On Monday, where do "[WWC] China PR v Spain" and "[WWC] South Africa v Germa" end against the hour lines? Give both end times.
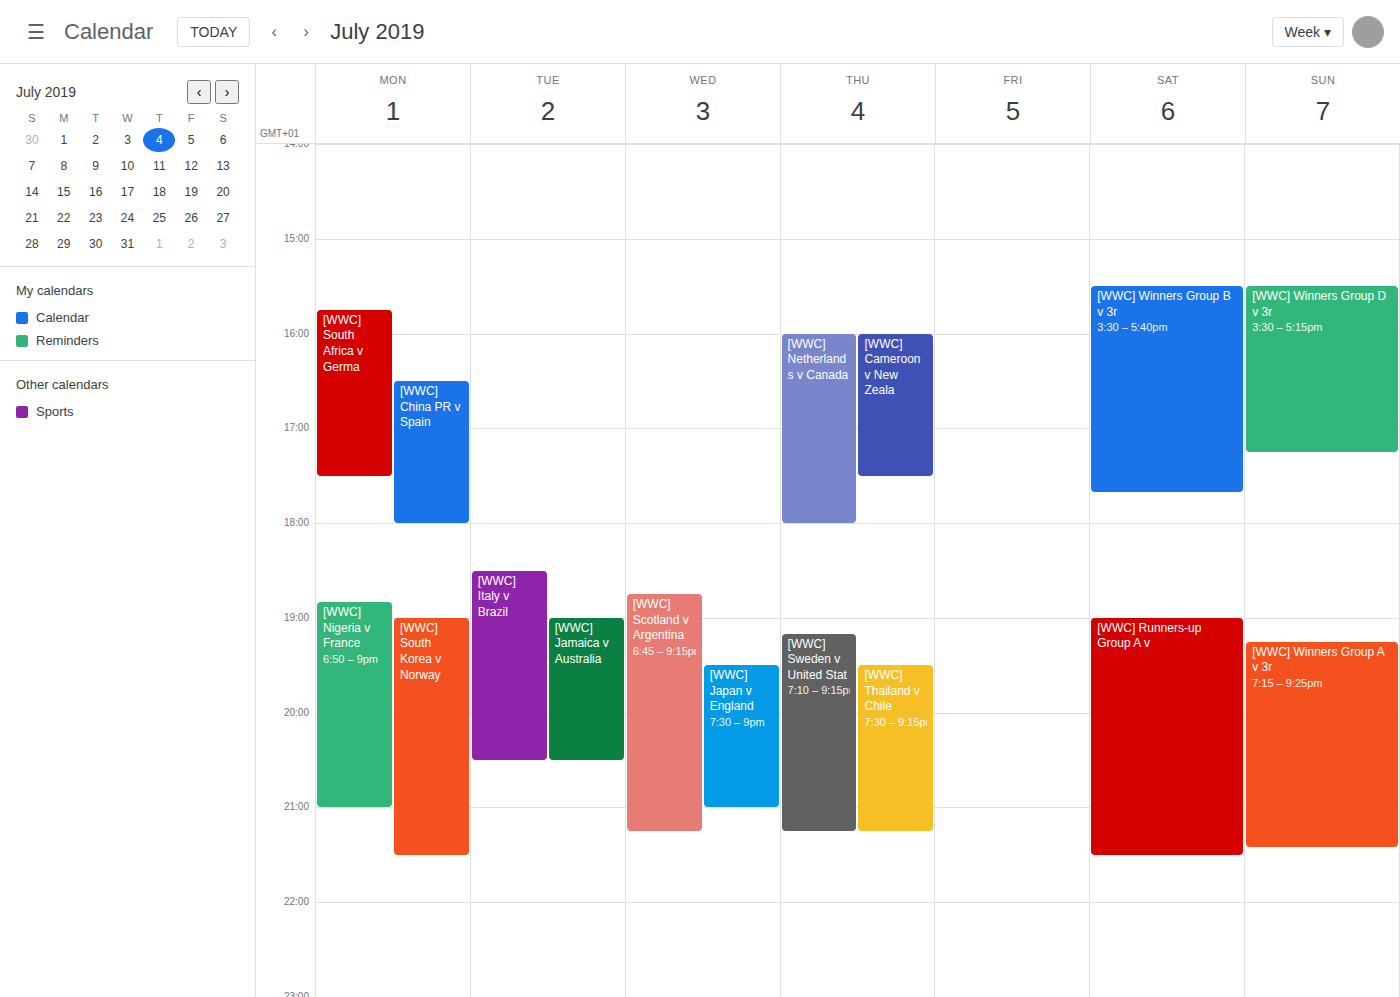
"[WWC] China PR v Spain": 6:00 PM, exactly on the 6 PM line. "[WWC] South Africa v Germa": 5:30 PM, halfway between the 5 PM and 6 PM lines.